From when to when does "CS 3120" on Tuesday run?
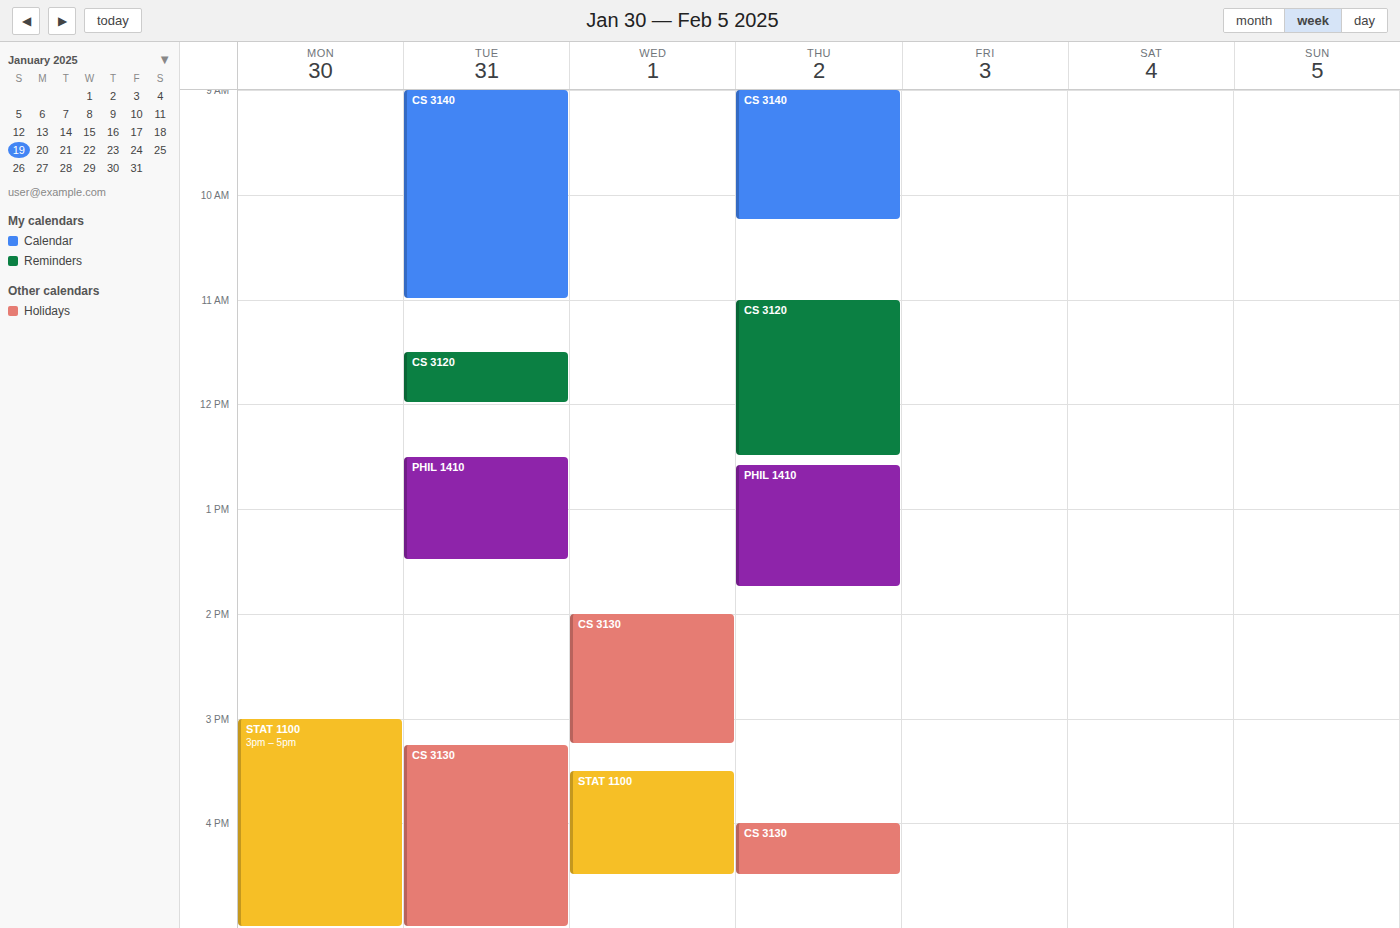
11:30 AM to 12:00 PM